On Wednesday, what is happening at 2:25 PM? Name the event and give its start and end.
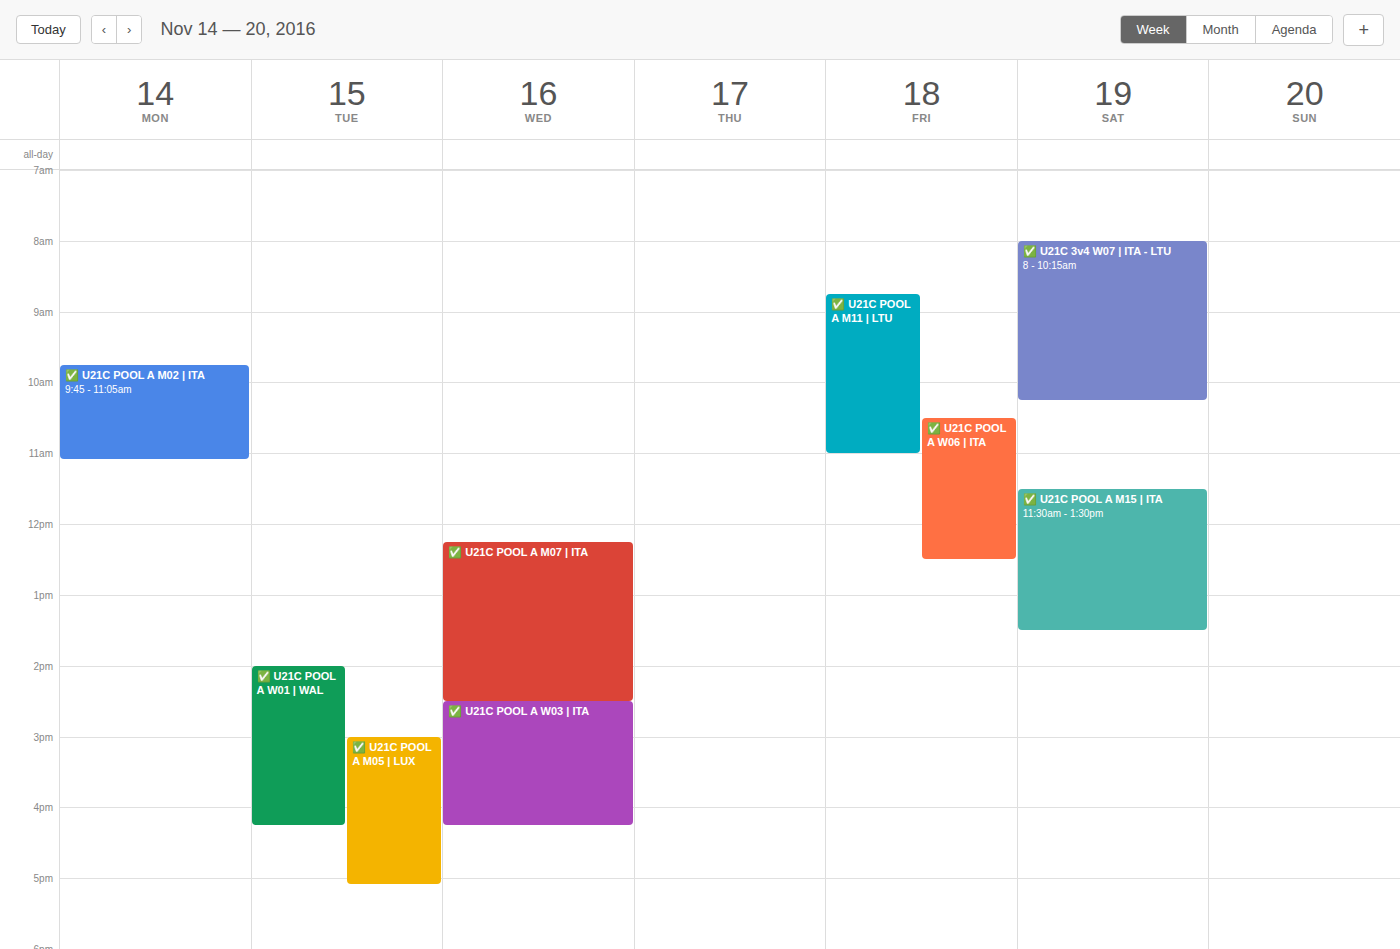
"✅ U21C POOL A M07 | ITA", 12:15 PM to 2:30 PM